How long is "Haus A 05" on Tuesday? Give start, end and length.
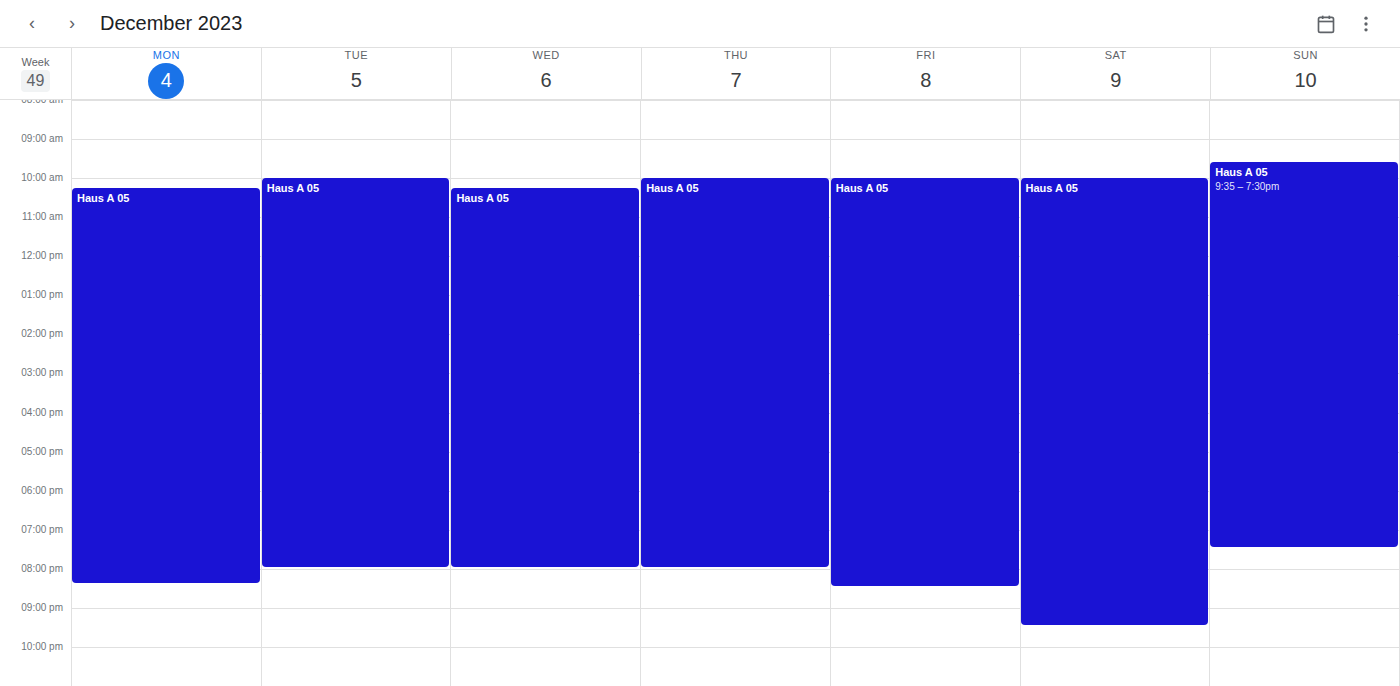
10:00 AM to 8:00 PM, 10 hours